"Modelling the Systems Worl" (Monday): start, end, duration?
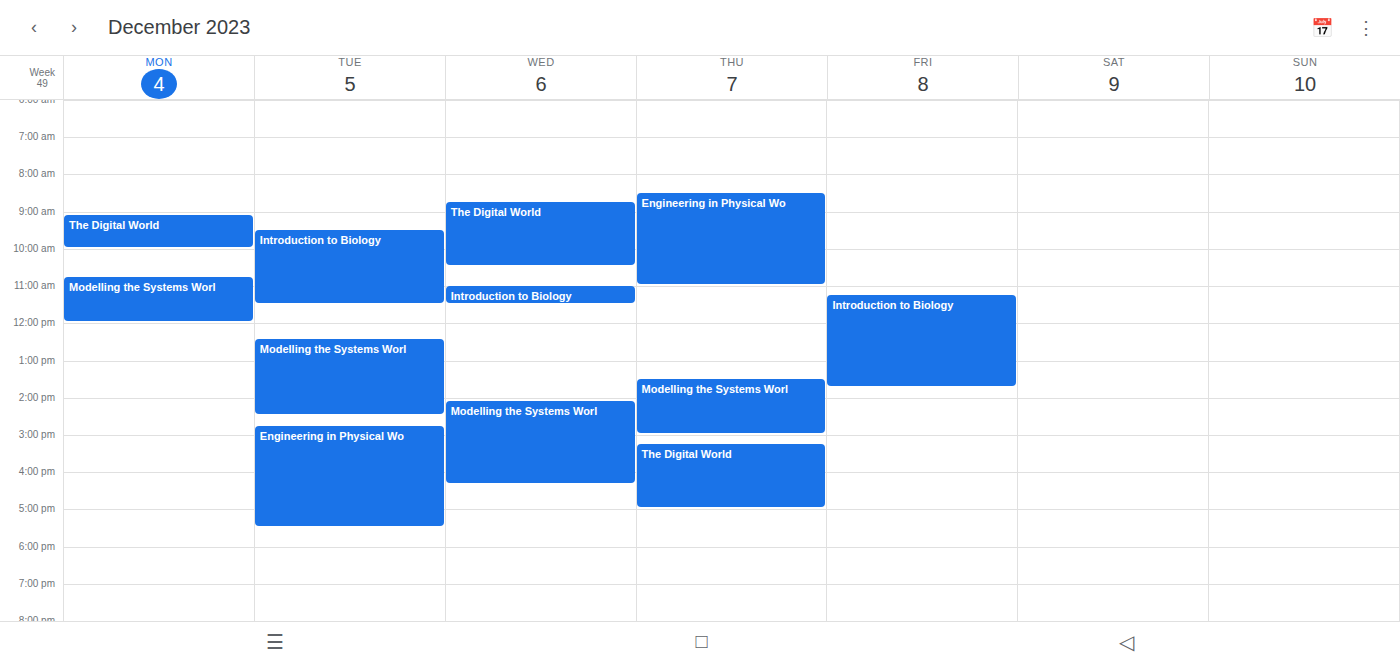
10:45 AM to 12:00 PM, 1 hour 15 minutes